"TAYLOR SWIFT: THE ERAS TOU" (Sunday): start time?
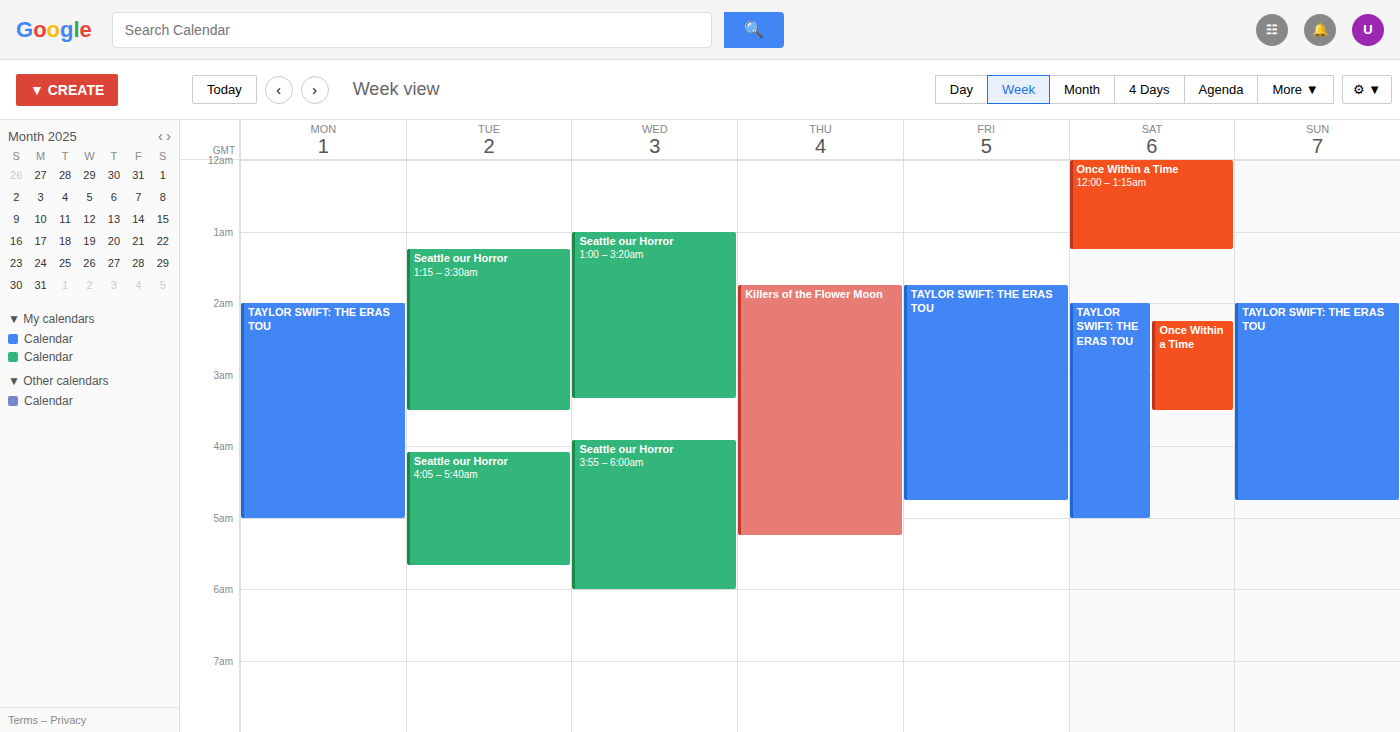
2:00 AM